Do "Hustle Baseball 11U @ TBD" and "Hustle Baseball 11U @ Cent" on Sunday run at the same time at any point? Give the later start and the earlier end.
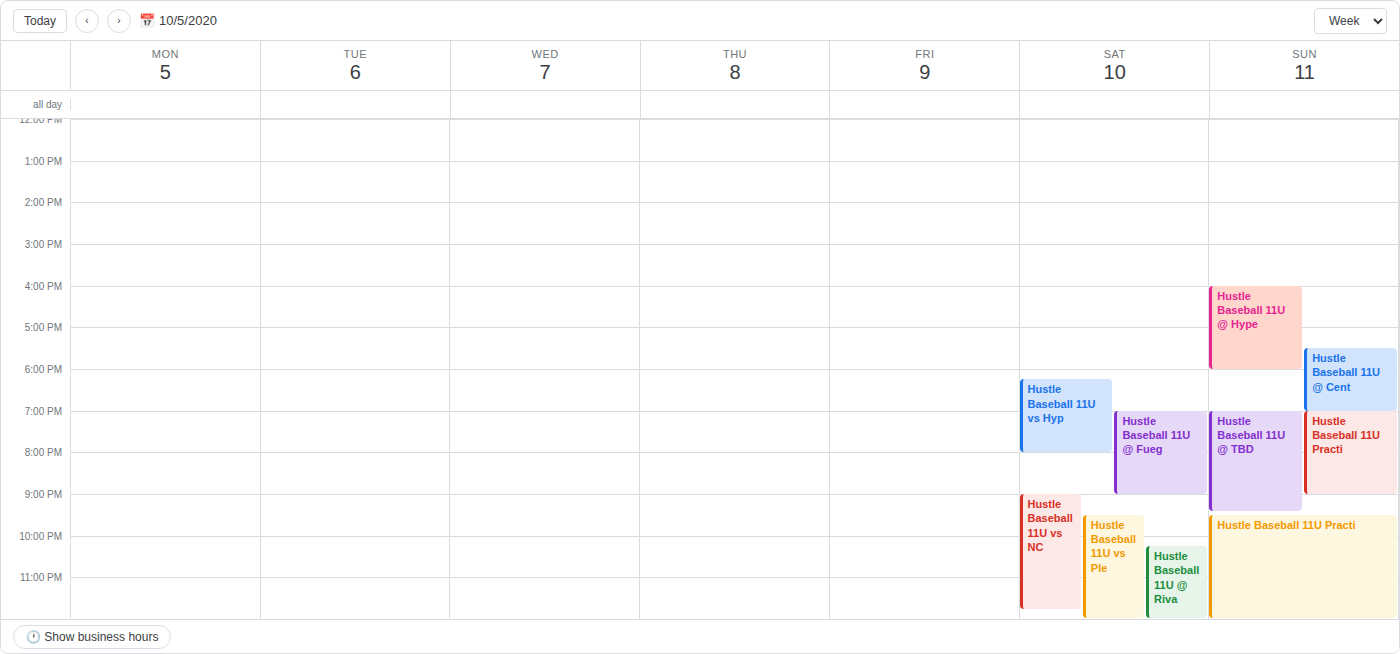
"Hustle Baseball 11U @ Cent" ends at 7:00 PM, exactly when "Hustle Baseball 11U @ TBD" starts -- they touch but do not overlap.